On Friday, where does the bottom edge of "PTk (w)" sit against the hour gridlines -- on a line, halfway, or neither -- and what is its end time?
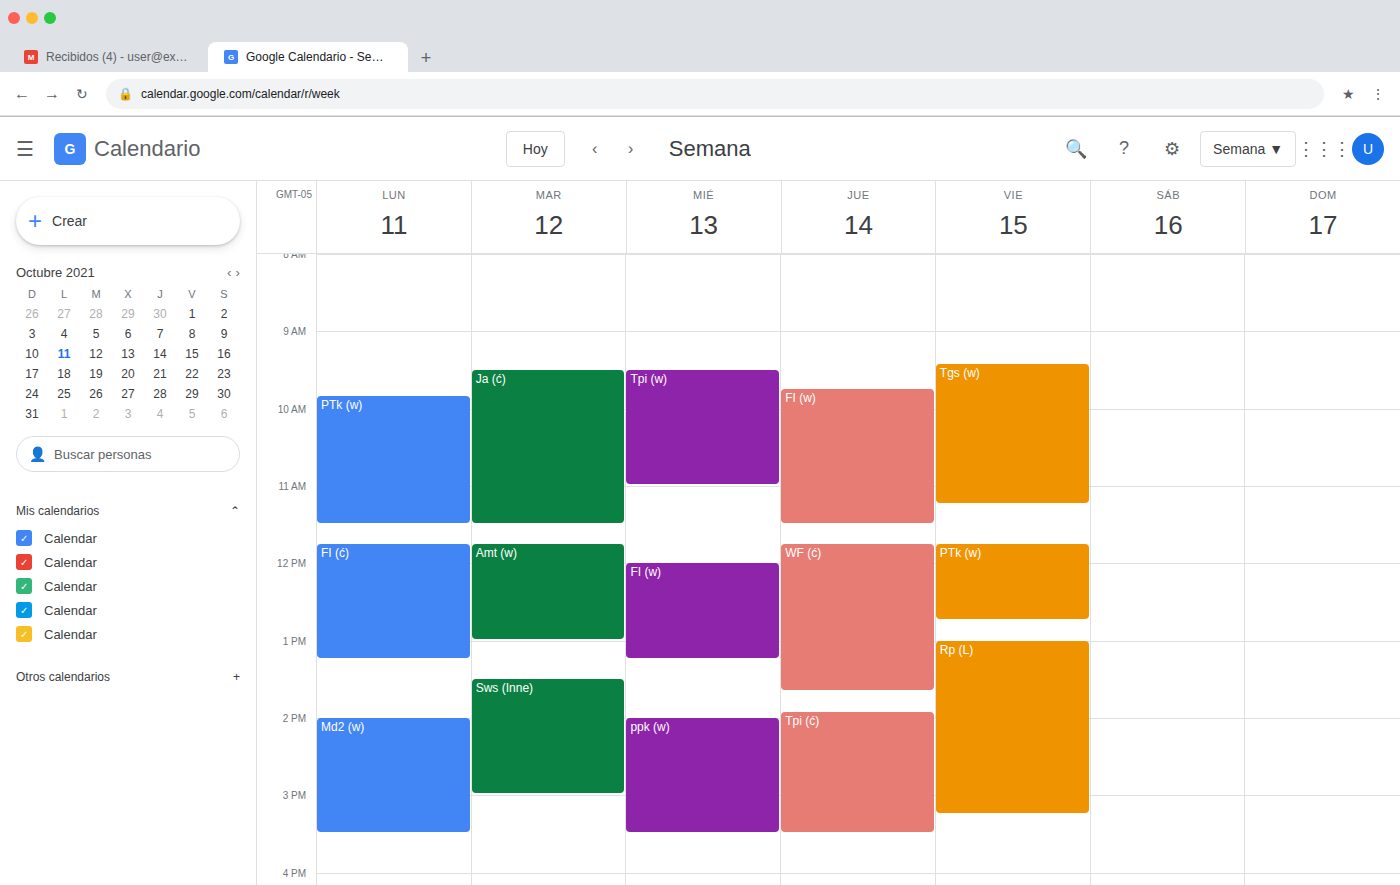
12:45 PM -- neither: three quarters of the way from the 12 PM line to the 1 PM line.